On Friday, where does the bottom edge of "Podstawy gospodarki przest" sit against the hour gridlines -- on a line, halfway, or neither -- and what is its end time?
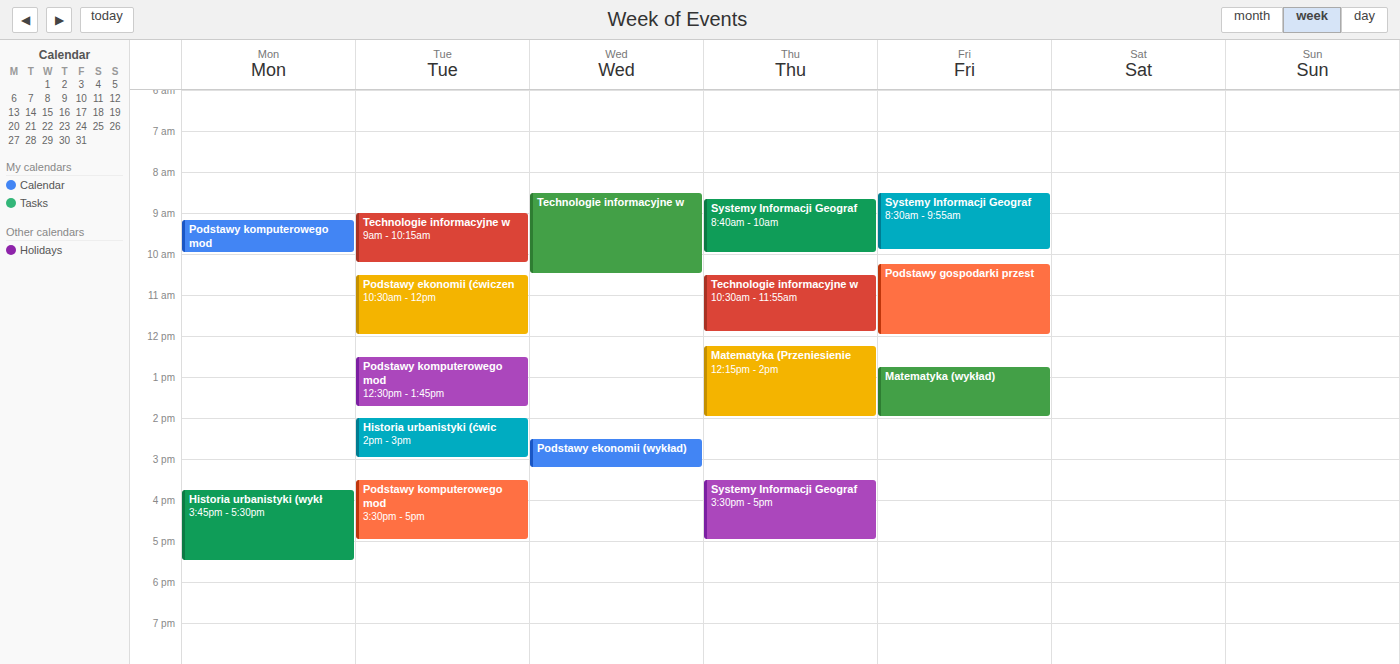
12:00 PM -- exactly on the 12 PM line.